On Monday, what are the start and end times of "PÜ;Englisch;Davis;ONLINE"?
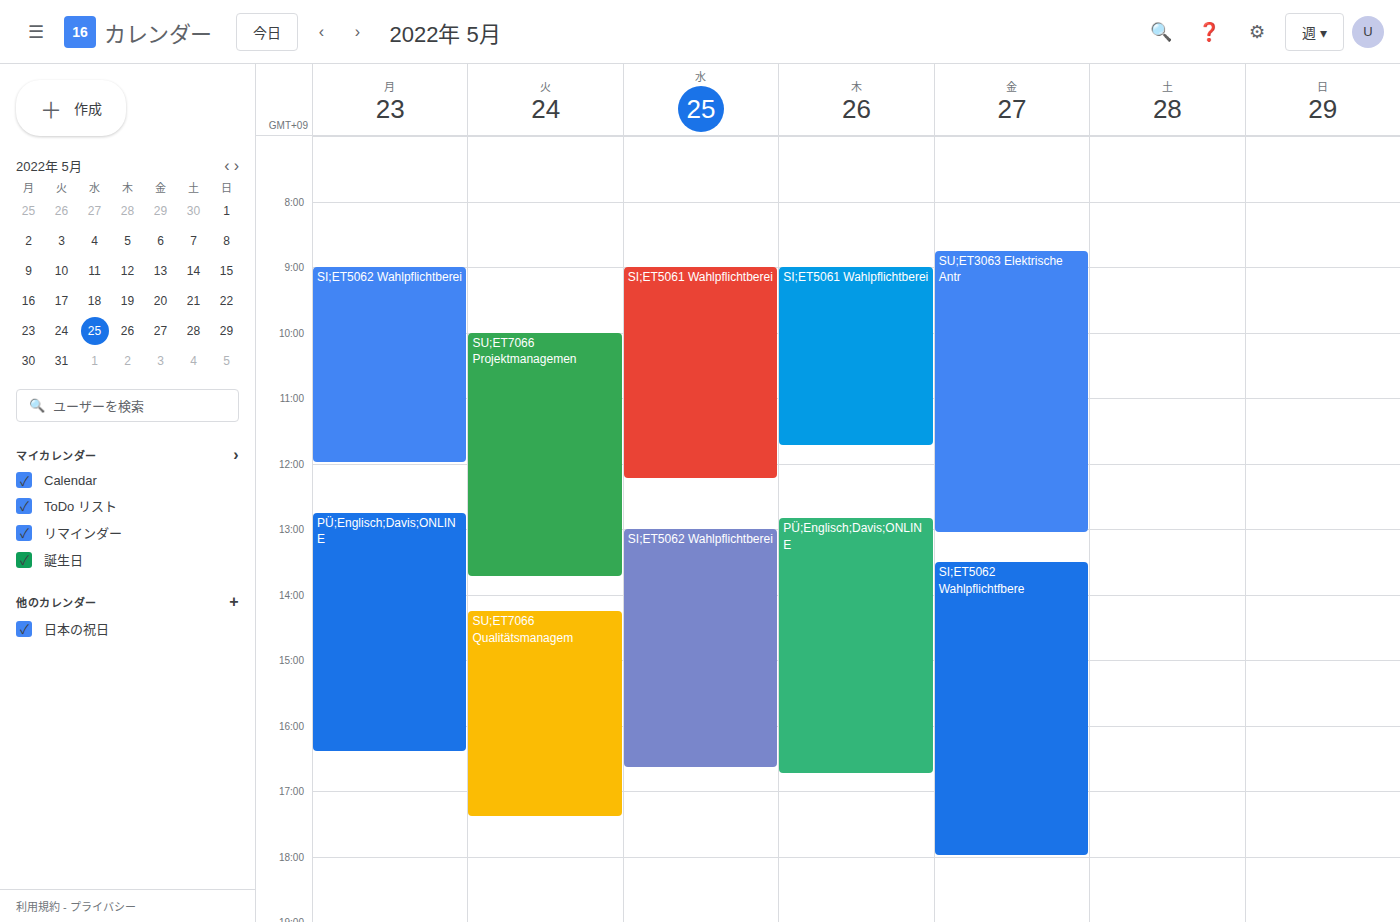
12:45 PM to 4:25 PM